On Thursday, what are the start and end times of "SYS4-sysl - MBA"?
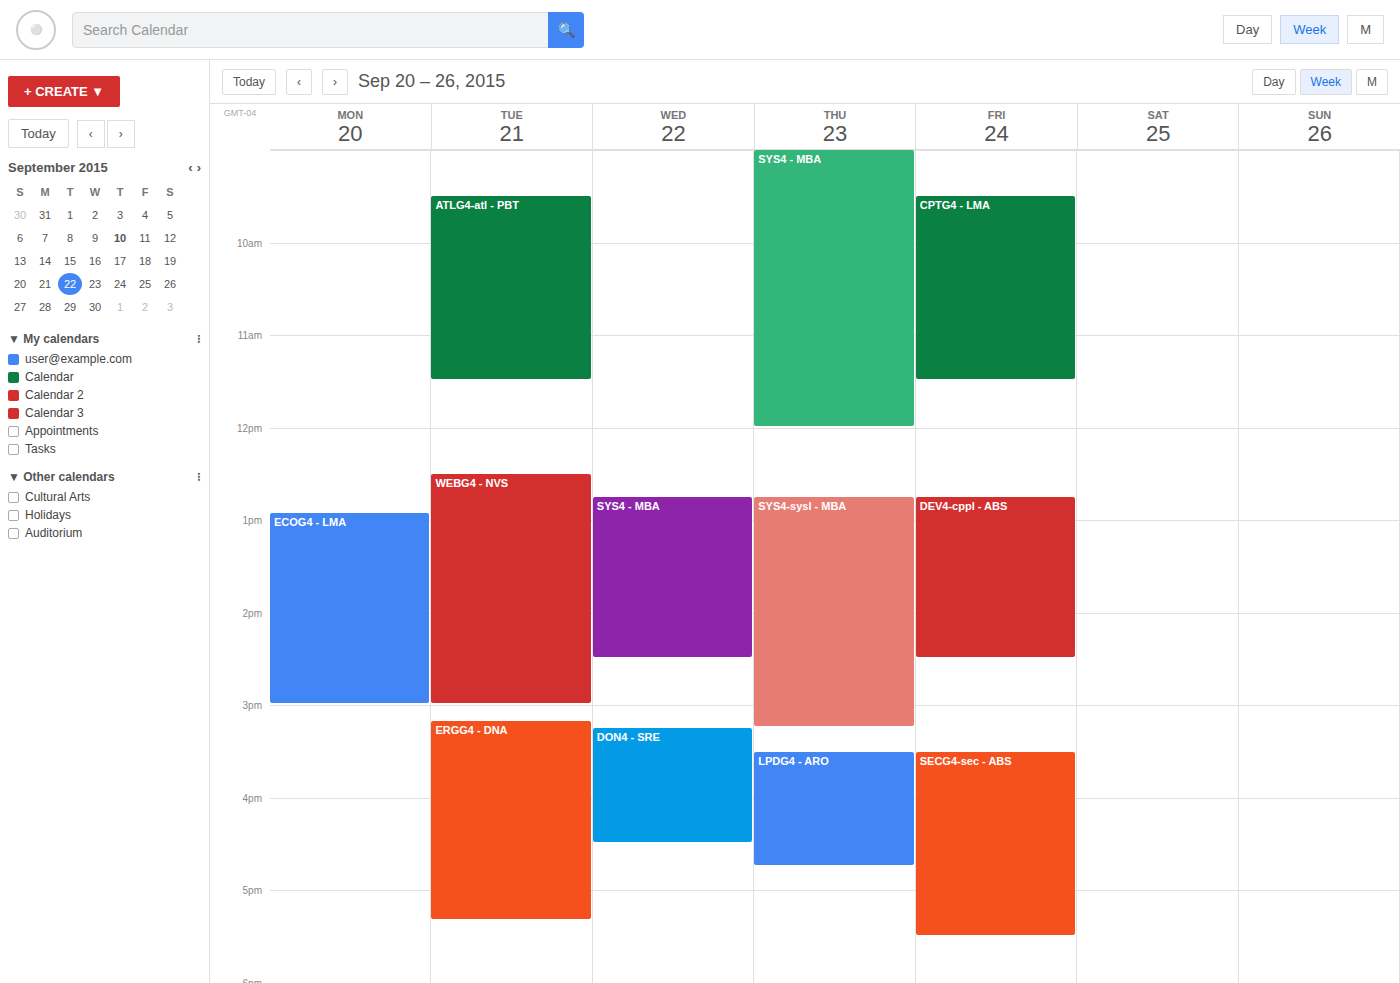
12:45 PM to 3:15 PM